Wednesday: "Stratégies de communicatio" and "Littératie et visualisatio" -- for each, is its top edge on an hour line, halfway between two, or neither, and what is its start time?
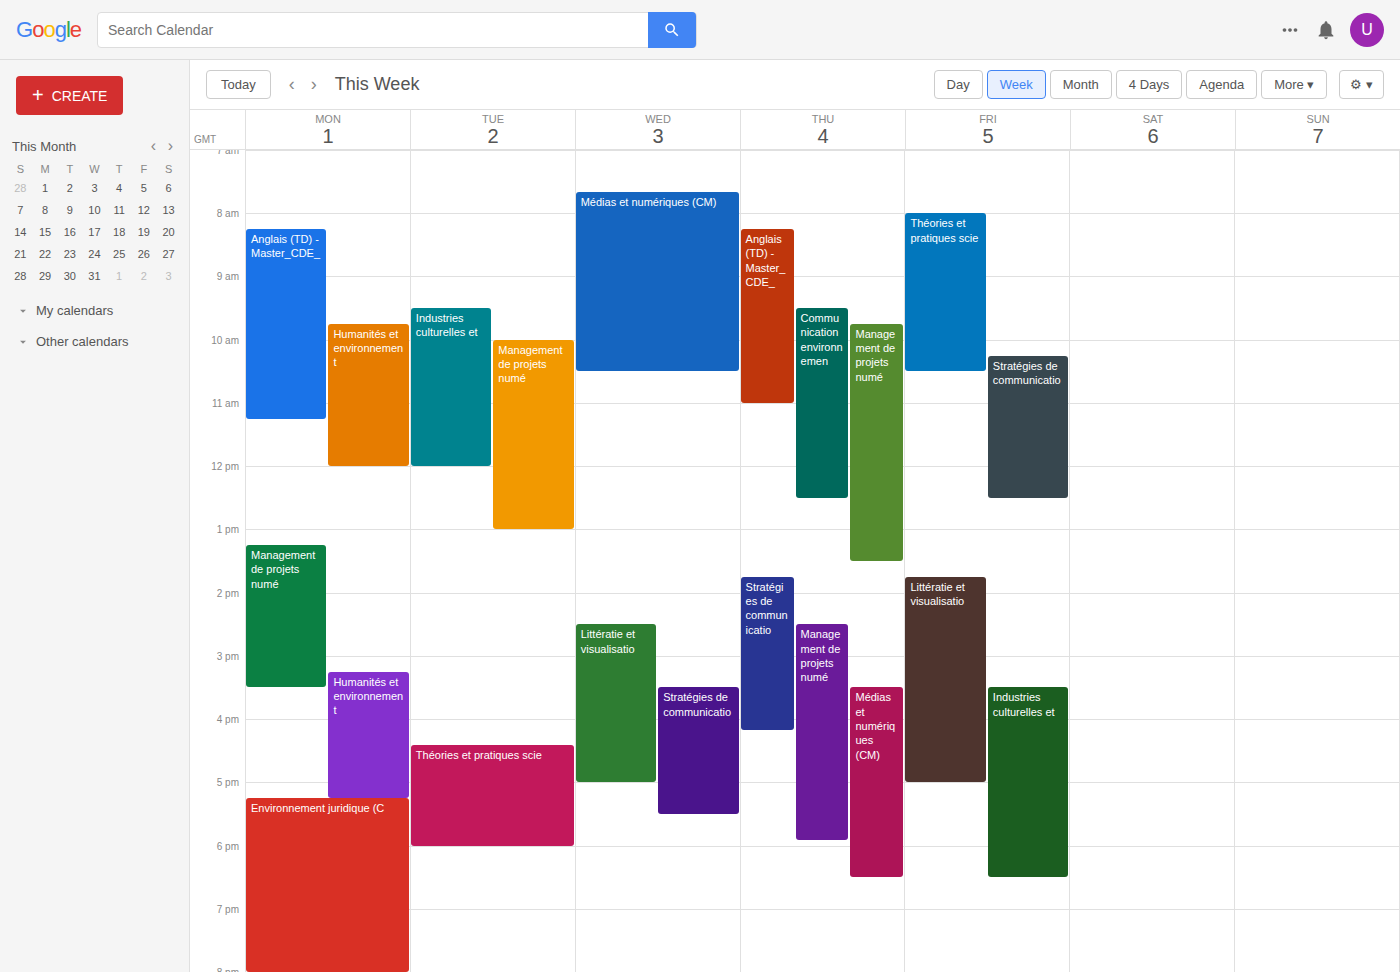
"Stratégies de communicatio": 3:30 PM, halfway between the 3 PM and 4 PM lines. "Littératie et visualisatio": 2:30 PM, halfway between the 2 PM and 3 PM lines.